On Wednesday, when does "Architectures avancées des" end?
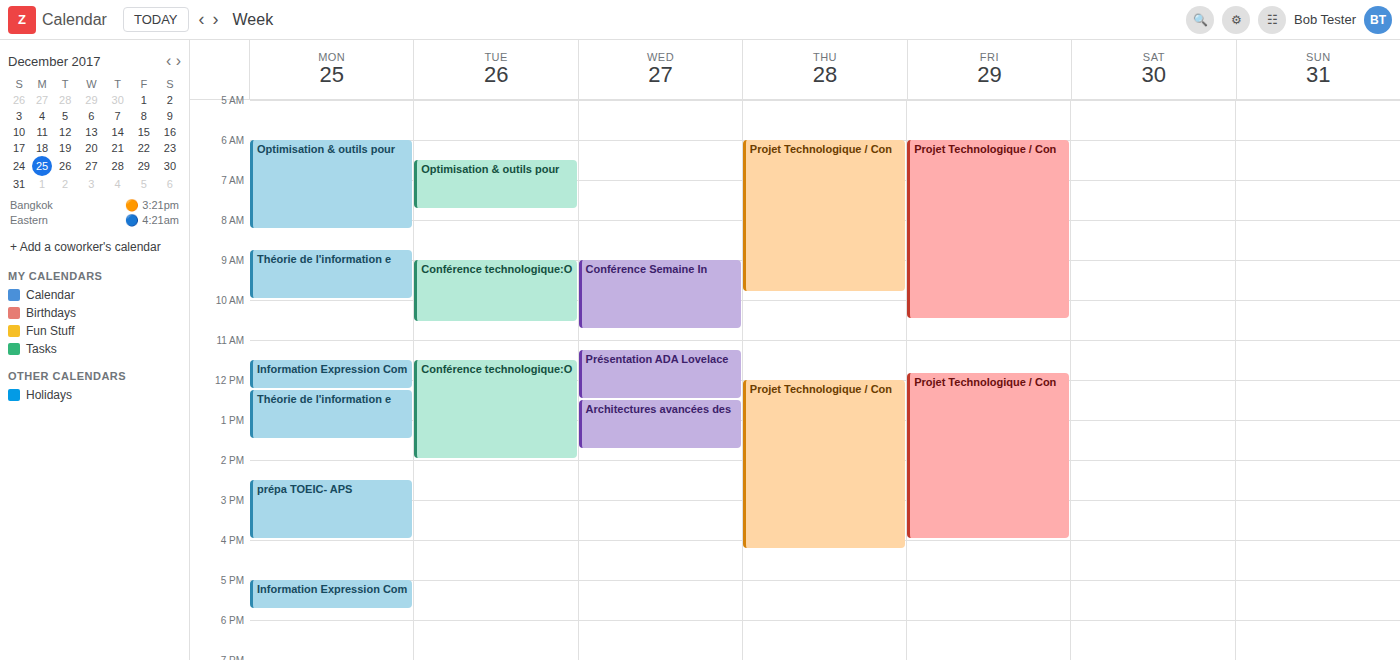
1:45 PM